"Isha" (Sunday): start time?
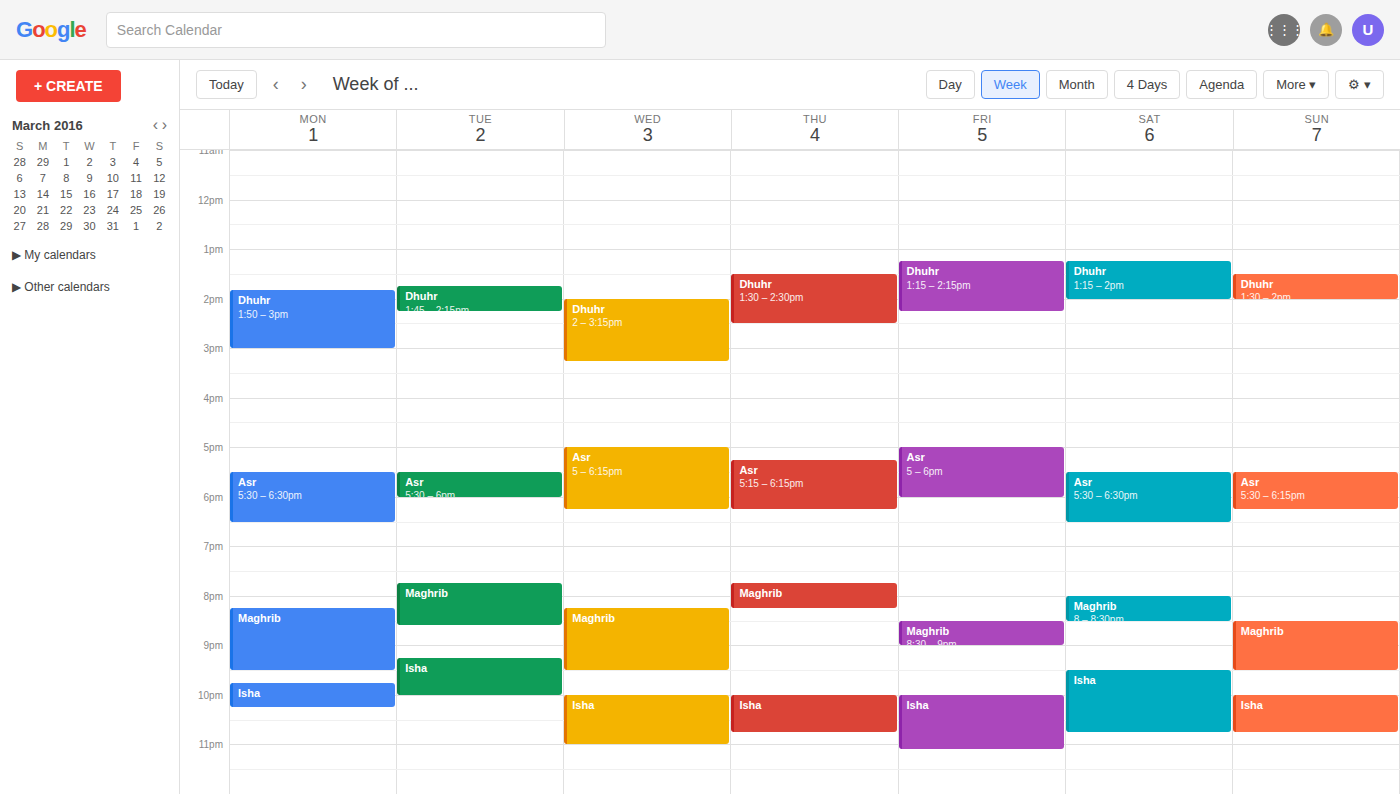
10:00 PM